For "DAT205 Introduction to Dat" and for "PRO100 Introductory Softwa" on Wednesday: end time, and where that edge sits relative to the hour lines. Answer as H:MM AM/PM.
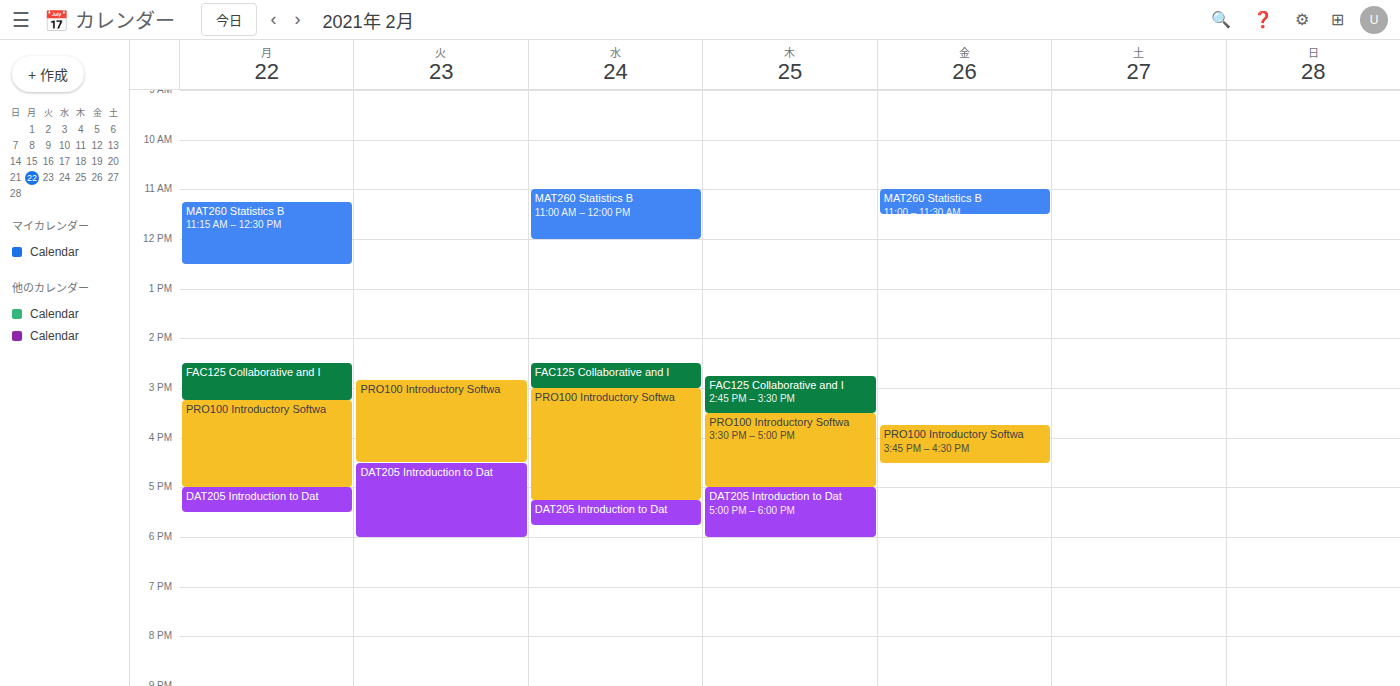
"DAT205 Introduction to Dat": 5:45 PM, neither: three quarters of the way from the 5 PM line to the 6 PM line. "PRO100 Introductory Softwa": 5:15 PM, neither: a quarter of the way from the 5 PM line to the 6 PM line.